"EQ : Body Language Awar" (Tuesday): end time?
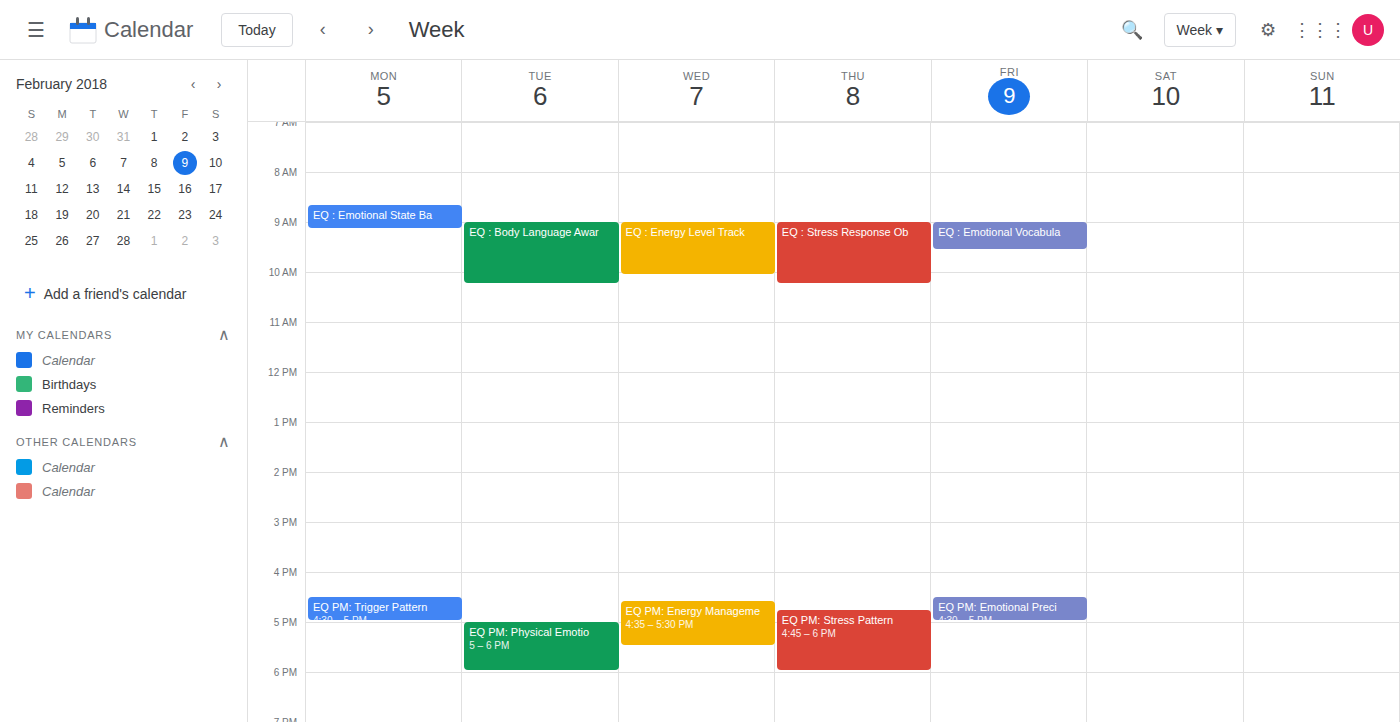
10:15 AM